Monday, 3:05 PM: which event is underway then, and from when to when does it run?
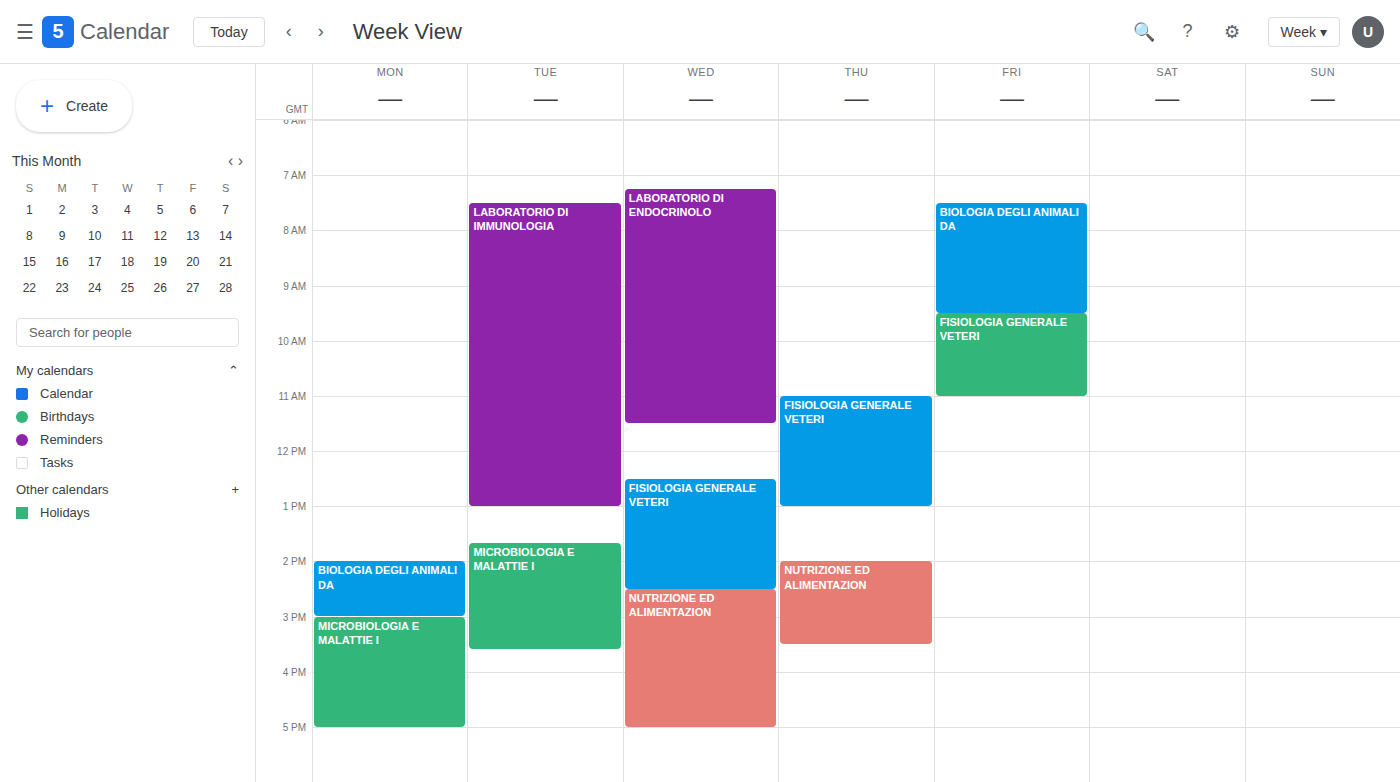
"MICROBIOLOGIA E MALATTIE I", 3:00 PM to 5:00 PM